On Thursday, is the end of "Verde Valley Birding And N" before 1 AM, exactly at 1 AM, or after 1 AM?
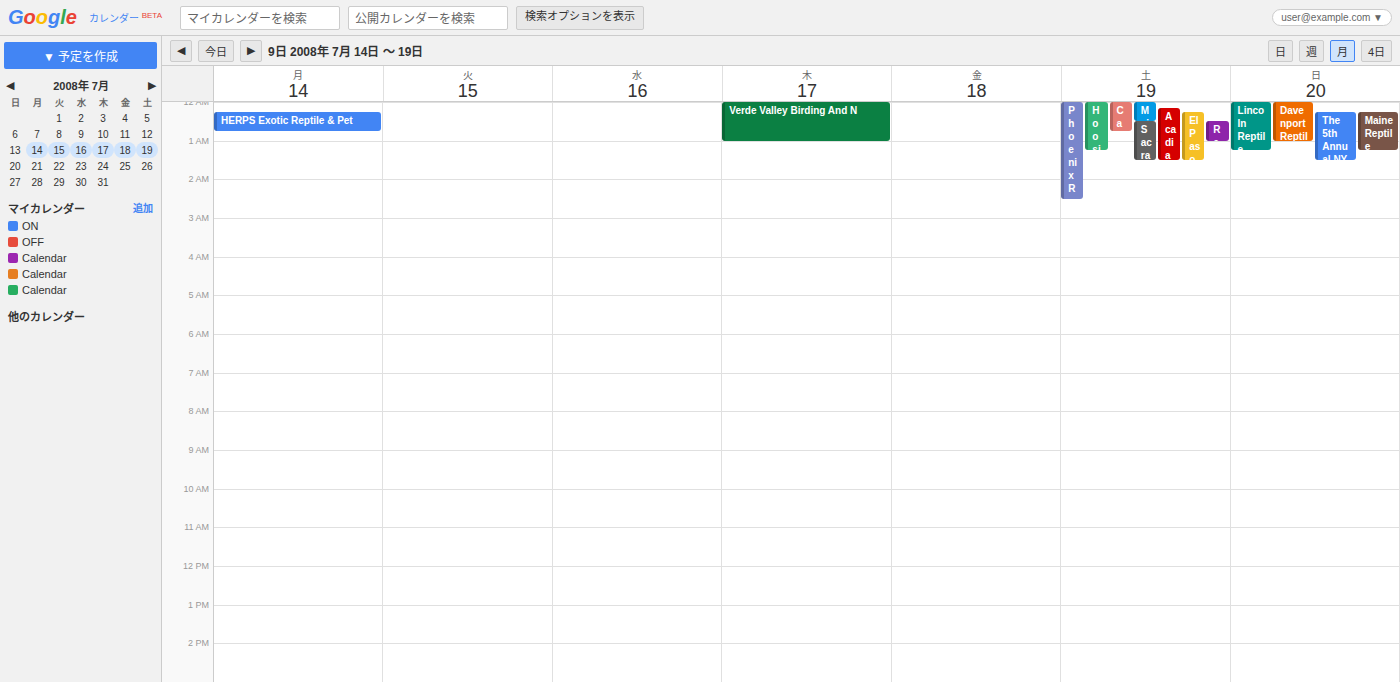
1:00 AM -- exactly at 1 AM, on the 1 AM line.